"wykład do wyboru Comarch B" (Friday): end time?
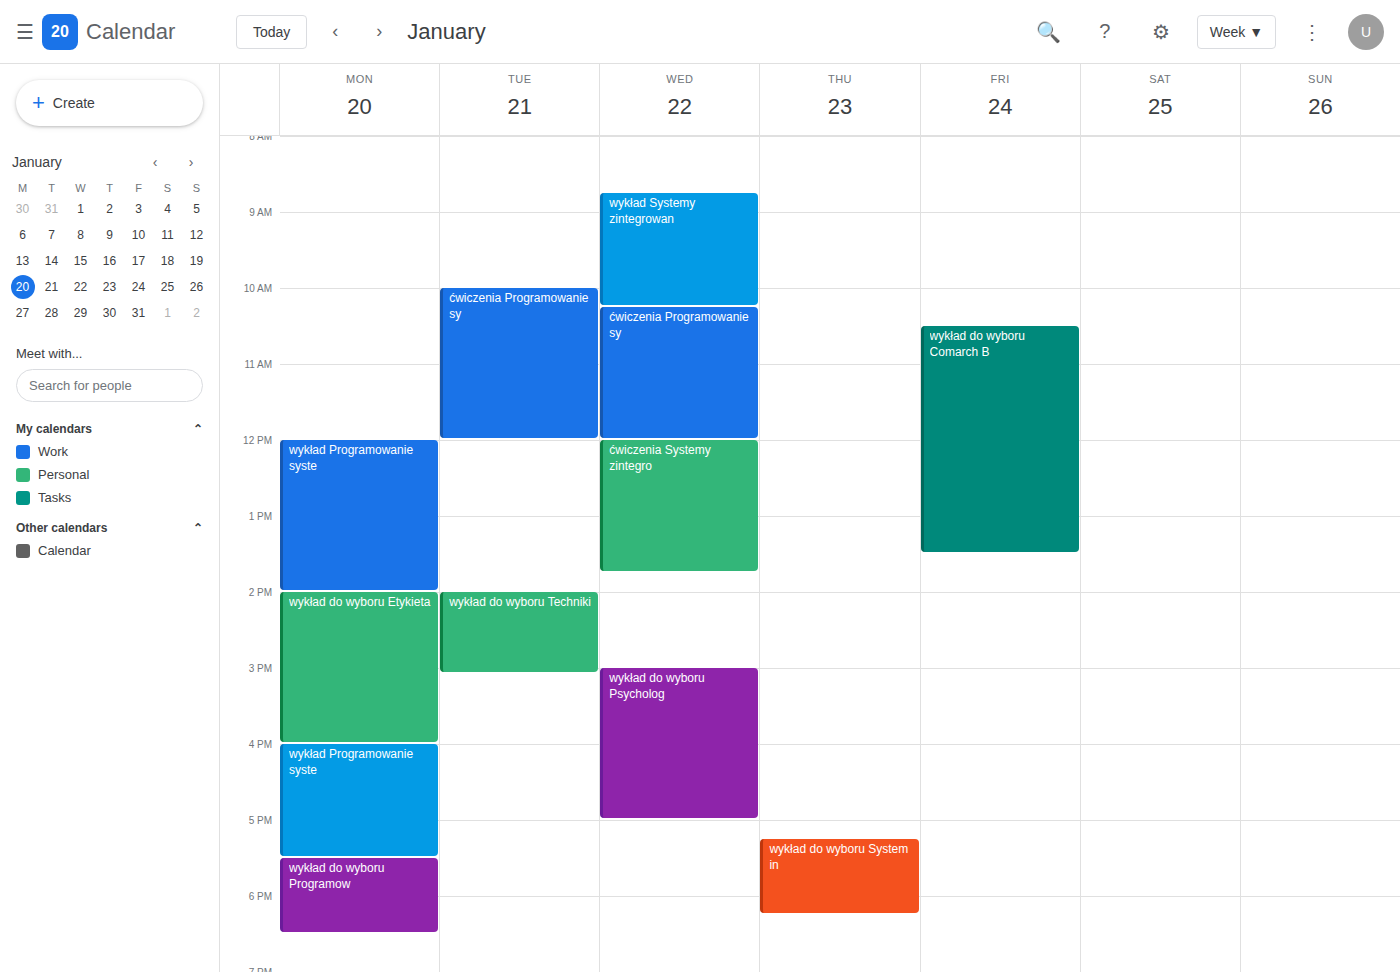
1:30 PM